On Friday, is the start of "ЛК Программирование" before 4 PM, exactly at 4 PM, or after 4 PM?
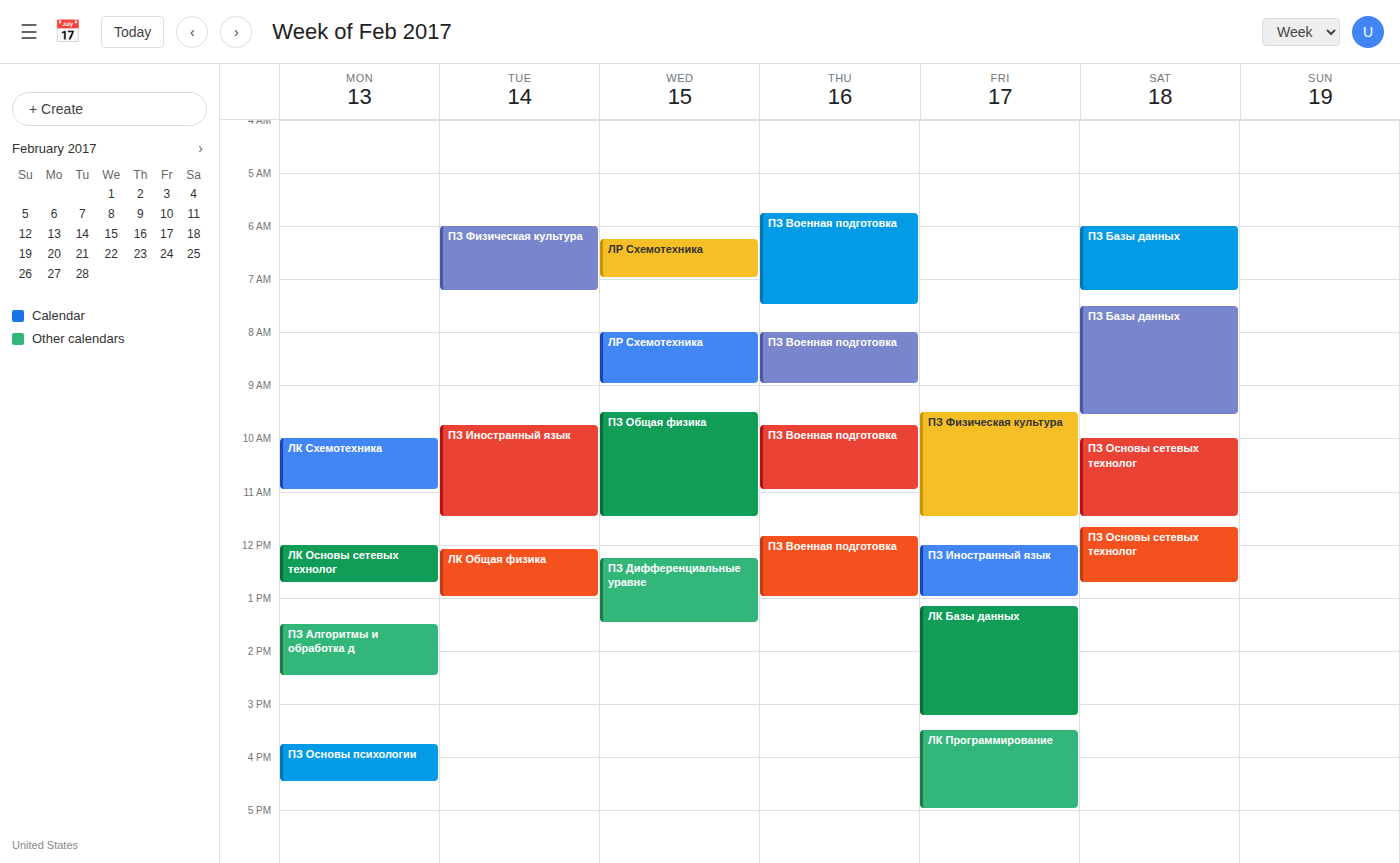
3:30 PM -- before 4 PM, 30 minutes above the 4 PM line.